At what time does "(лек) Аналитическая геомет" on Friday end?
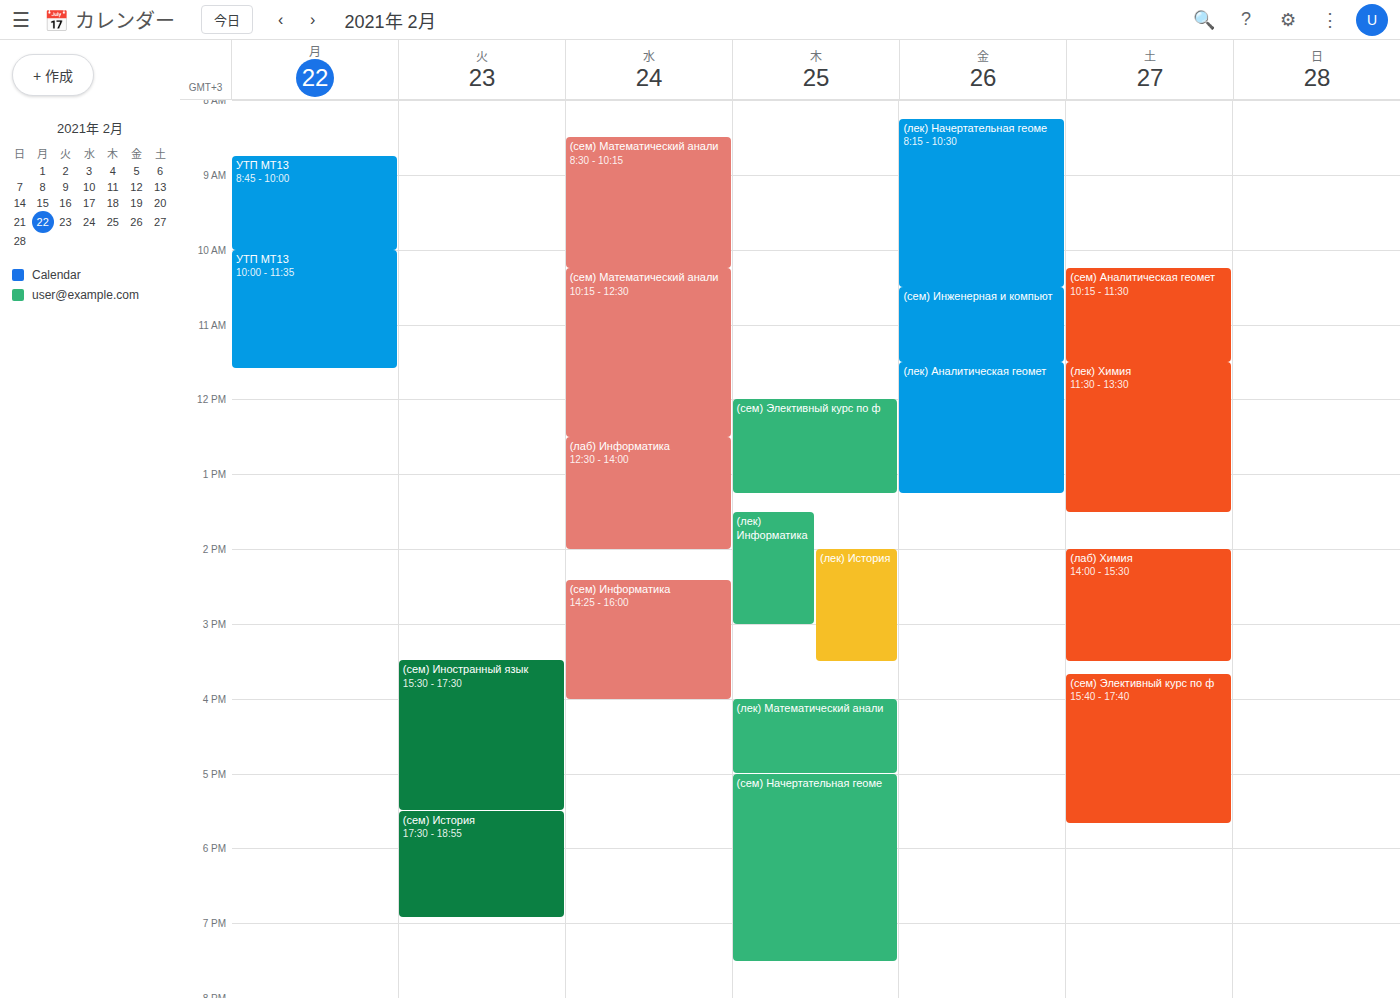
1:15 PM